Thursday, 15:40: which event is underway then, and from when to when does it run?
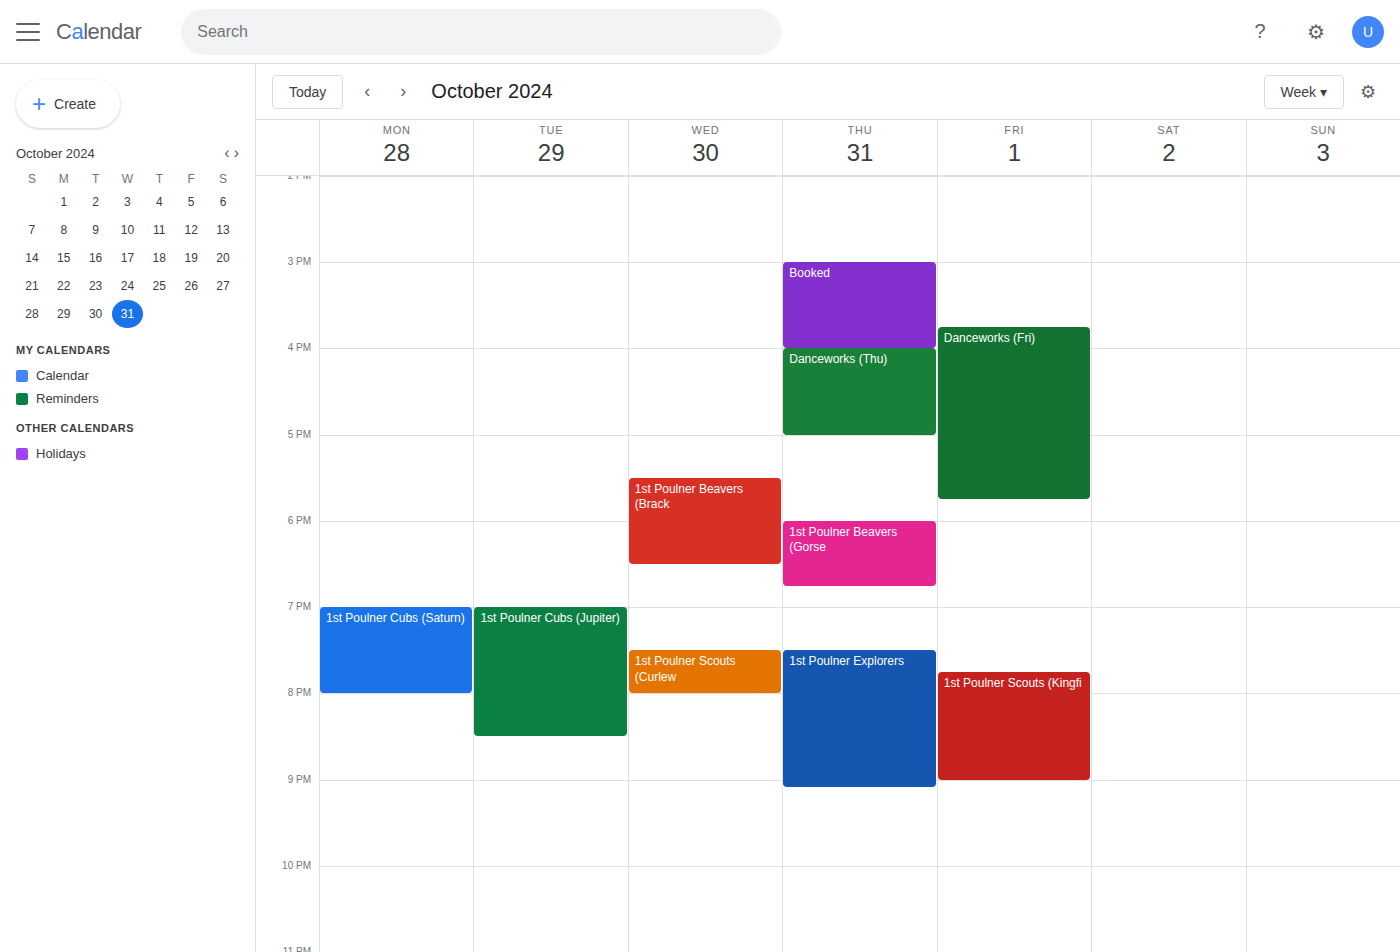
"Booked", 15:00 to 16:00